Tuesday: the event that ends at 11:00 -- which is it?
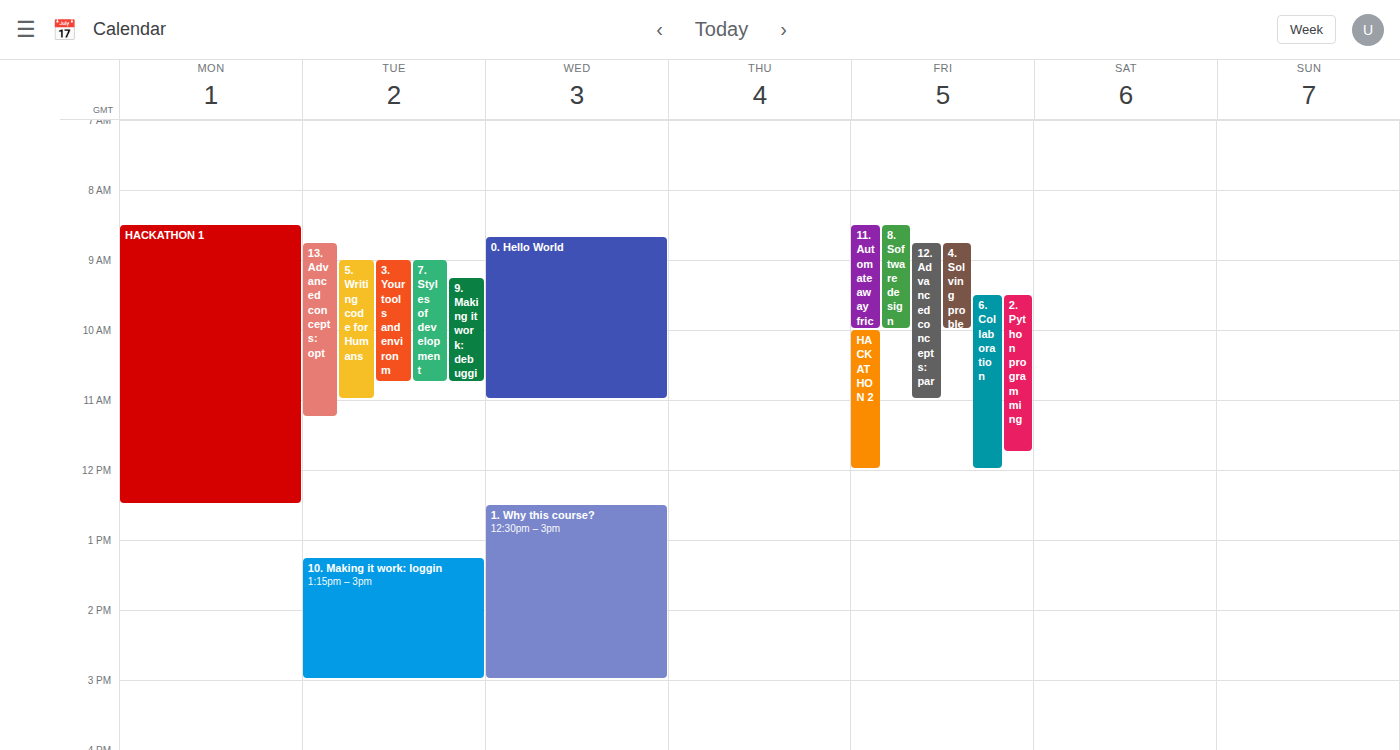
"5. Writing code for Humans"